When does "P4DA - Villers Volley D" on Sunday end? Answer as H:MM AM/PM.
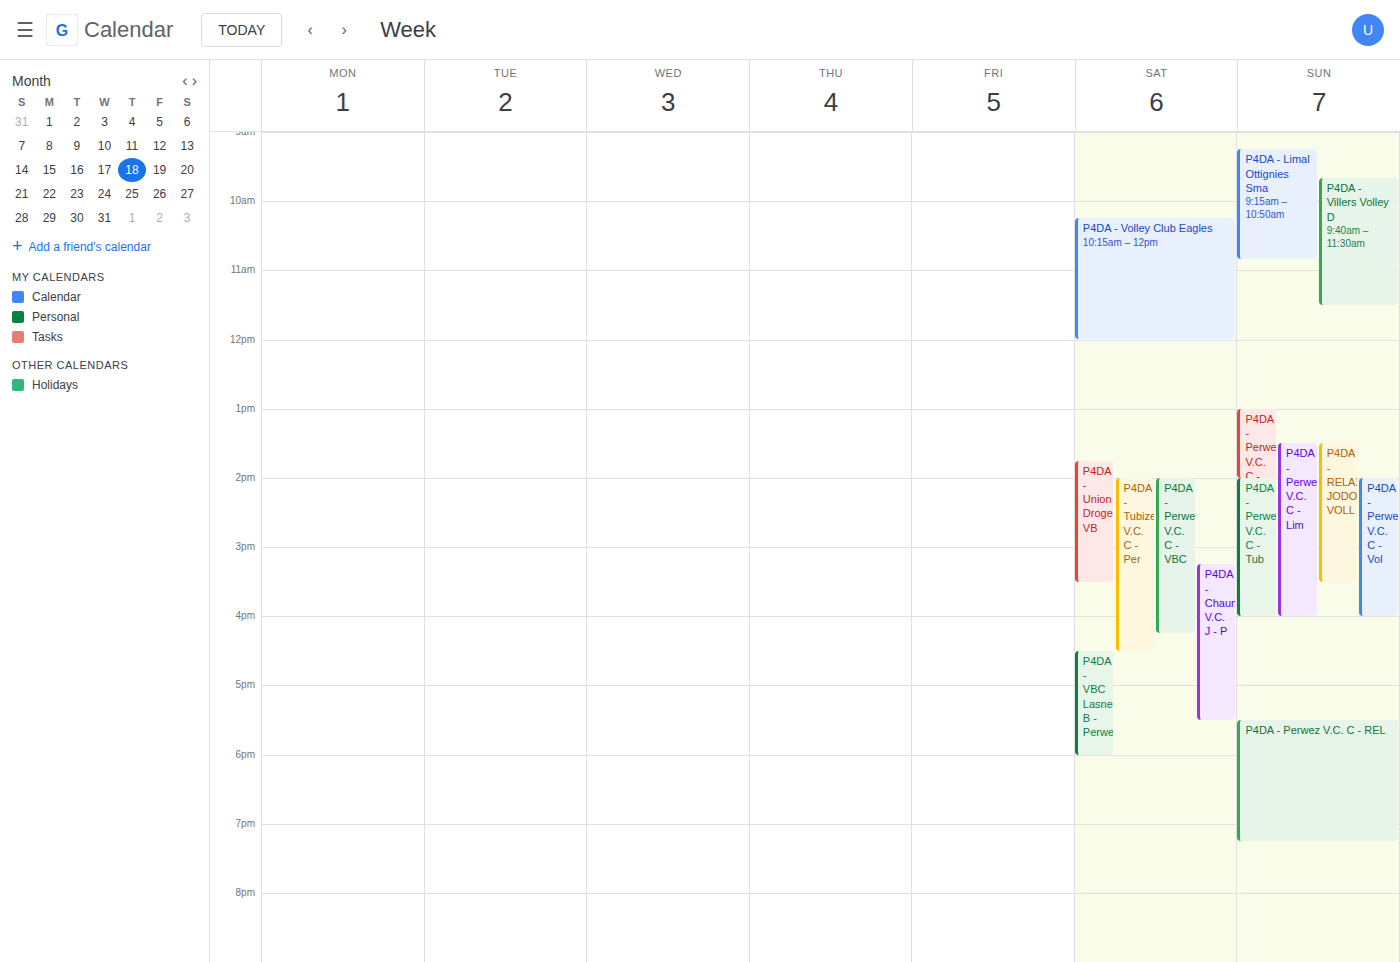
11:30 AM